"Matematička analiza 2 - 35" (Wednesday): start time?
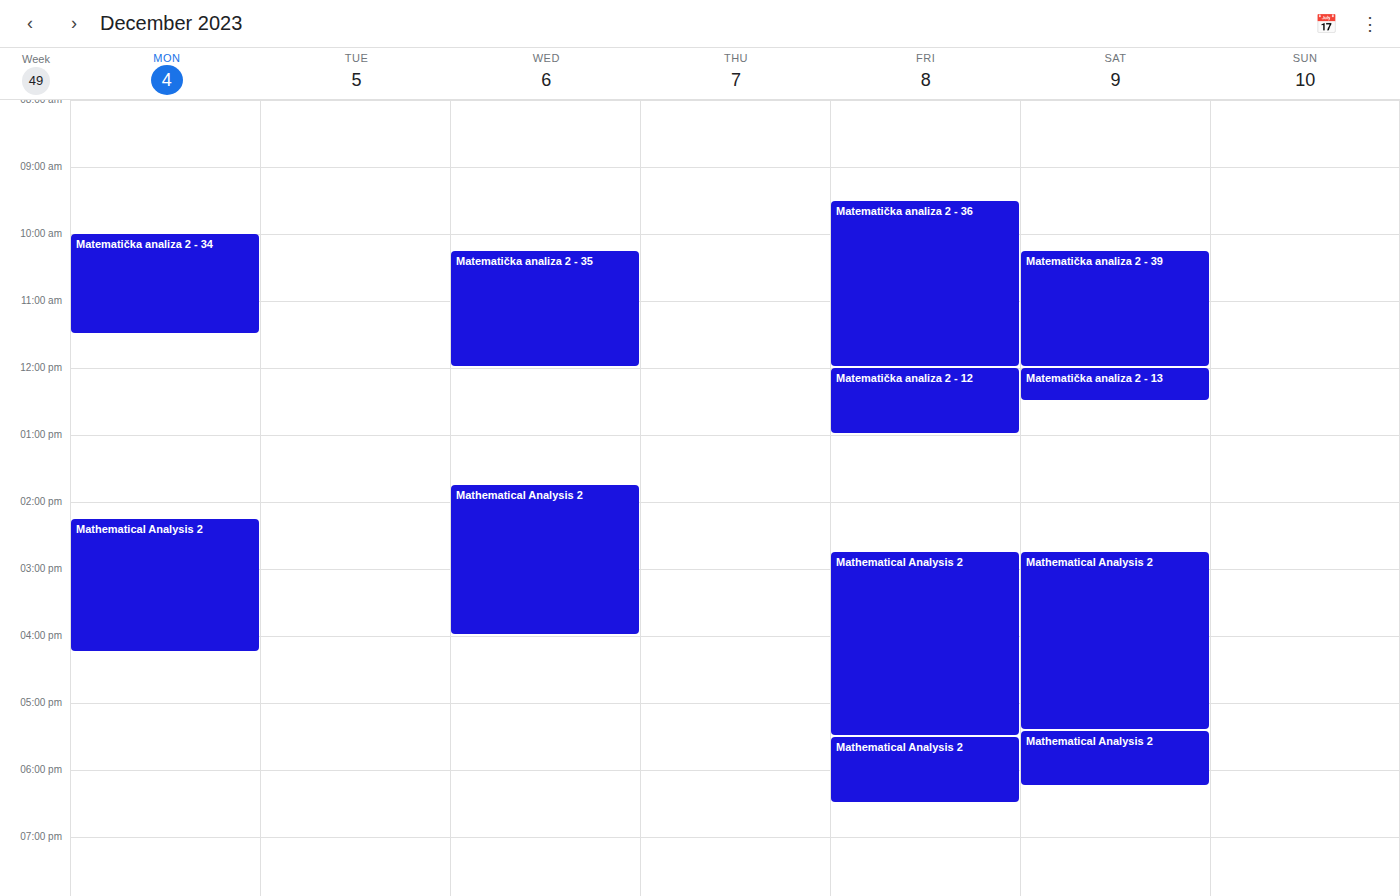
10:15